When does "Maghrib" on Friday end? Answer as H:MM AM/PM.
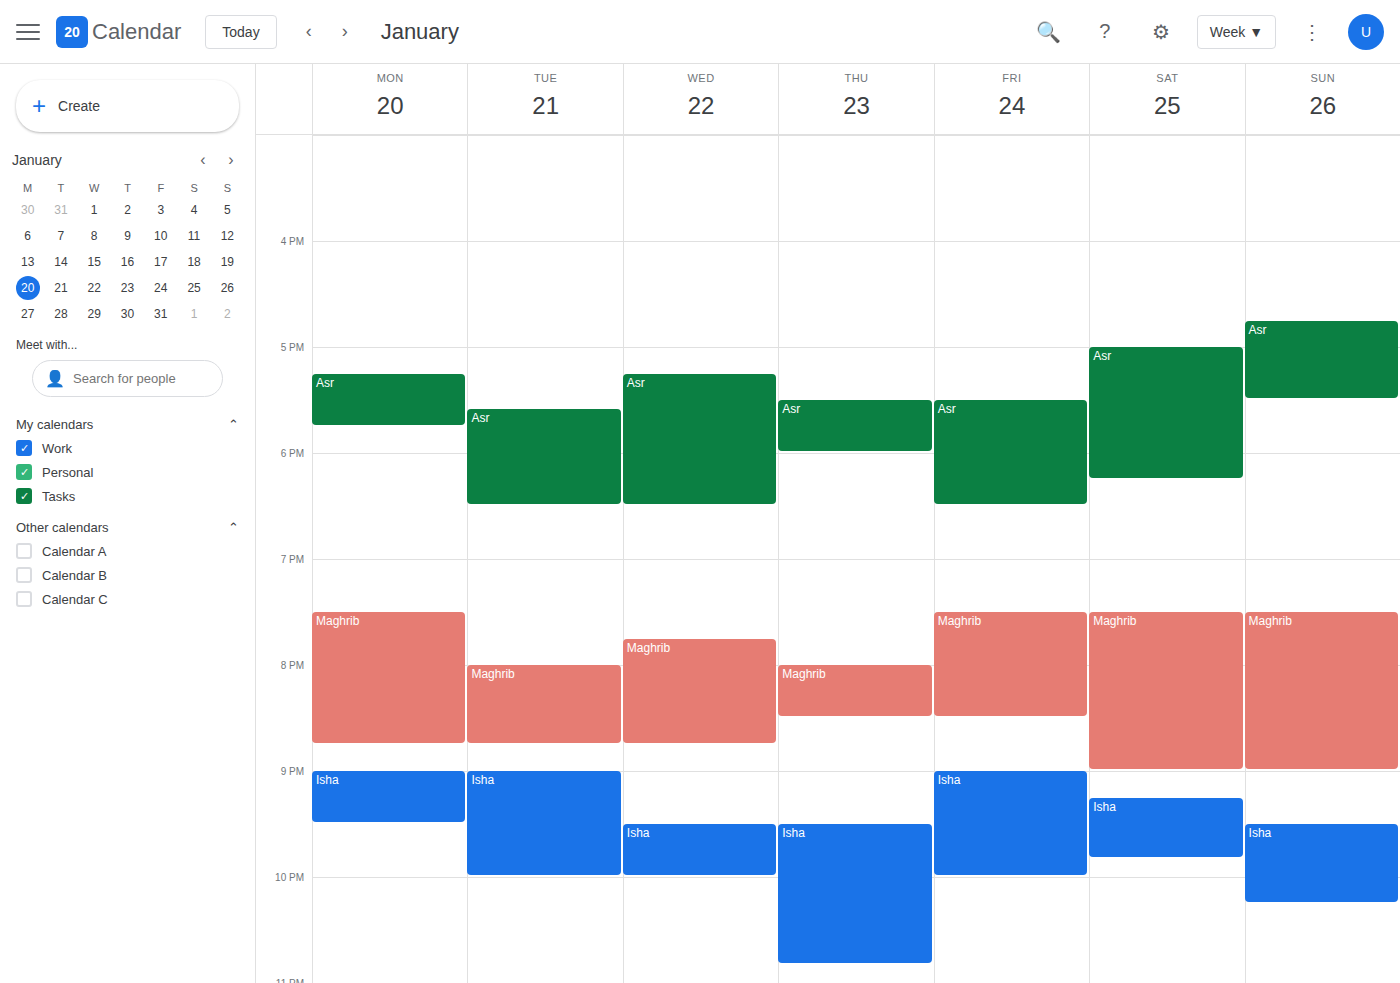
8:30 PM